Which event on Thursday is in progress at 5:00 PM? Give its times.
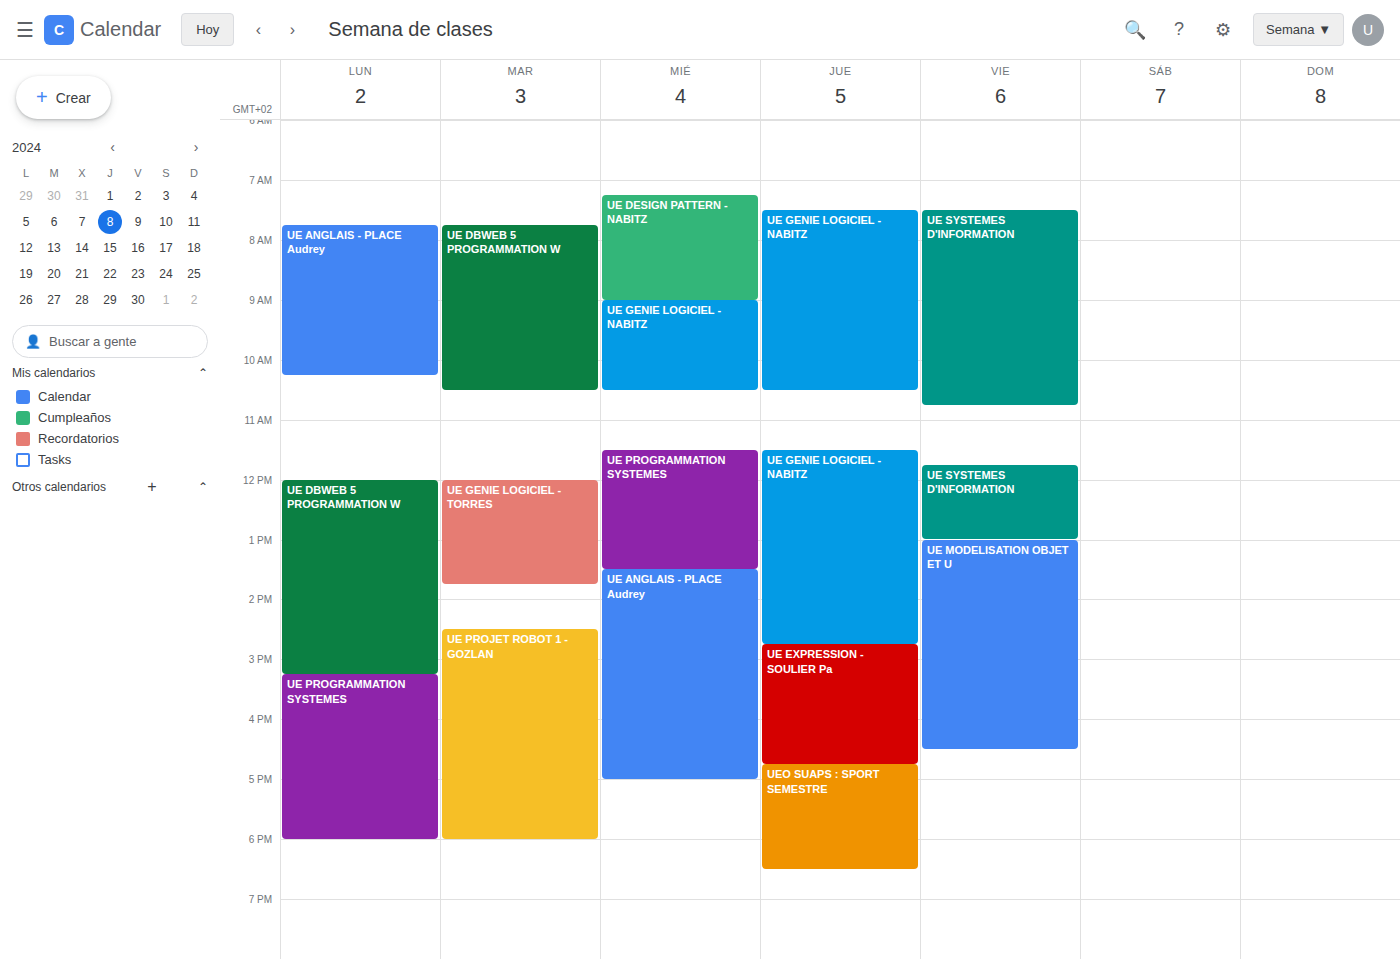
"UEO SUAPS : SPORT SEMESTRE", 4:45 PM to 6:30 PM